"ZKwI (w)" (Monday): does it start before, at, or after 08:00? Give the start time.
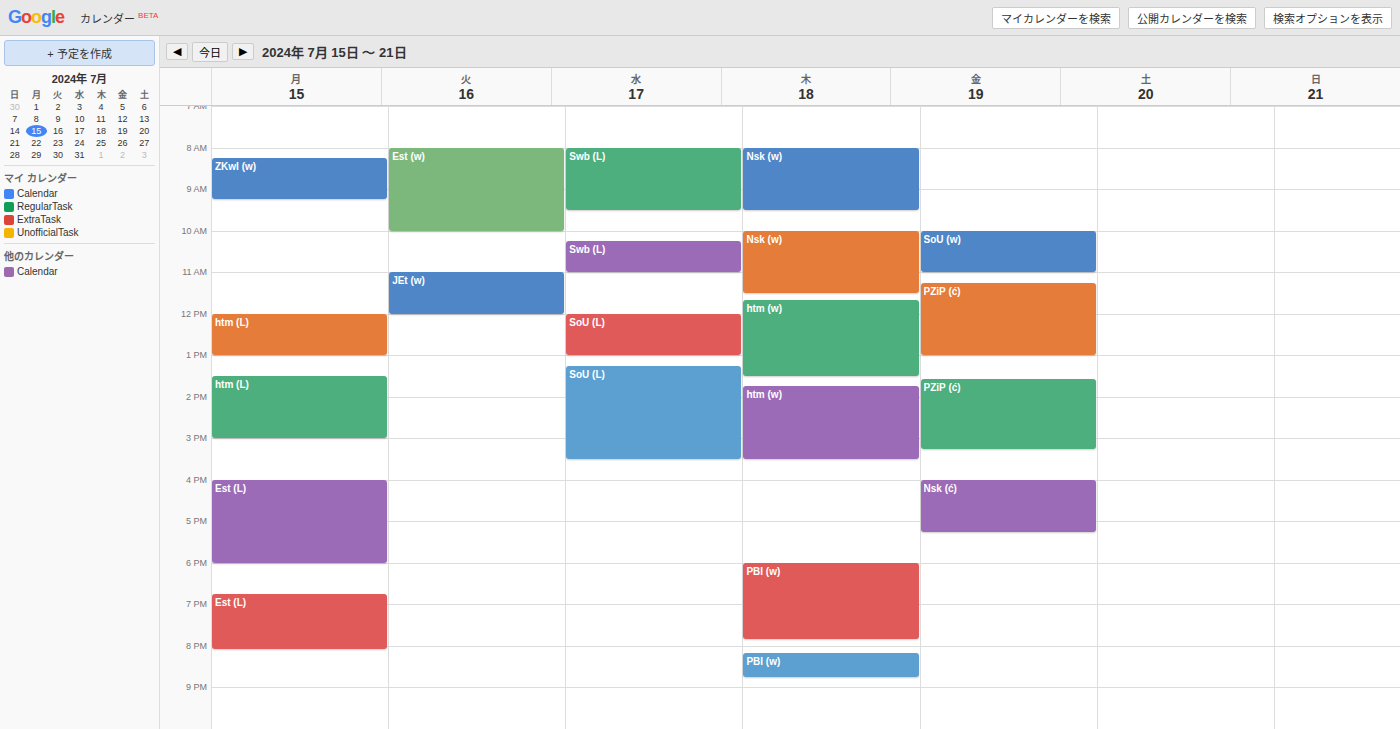
08:15 -- after 08:00, 15 minutes below the 08:00 line.